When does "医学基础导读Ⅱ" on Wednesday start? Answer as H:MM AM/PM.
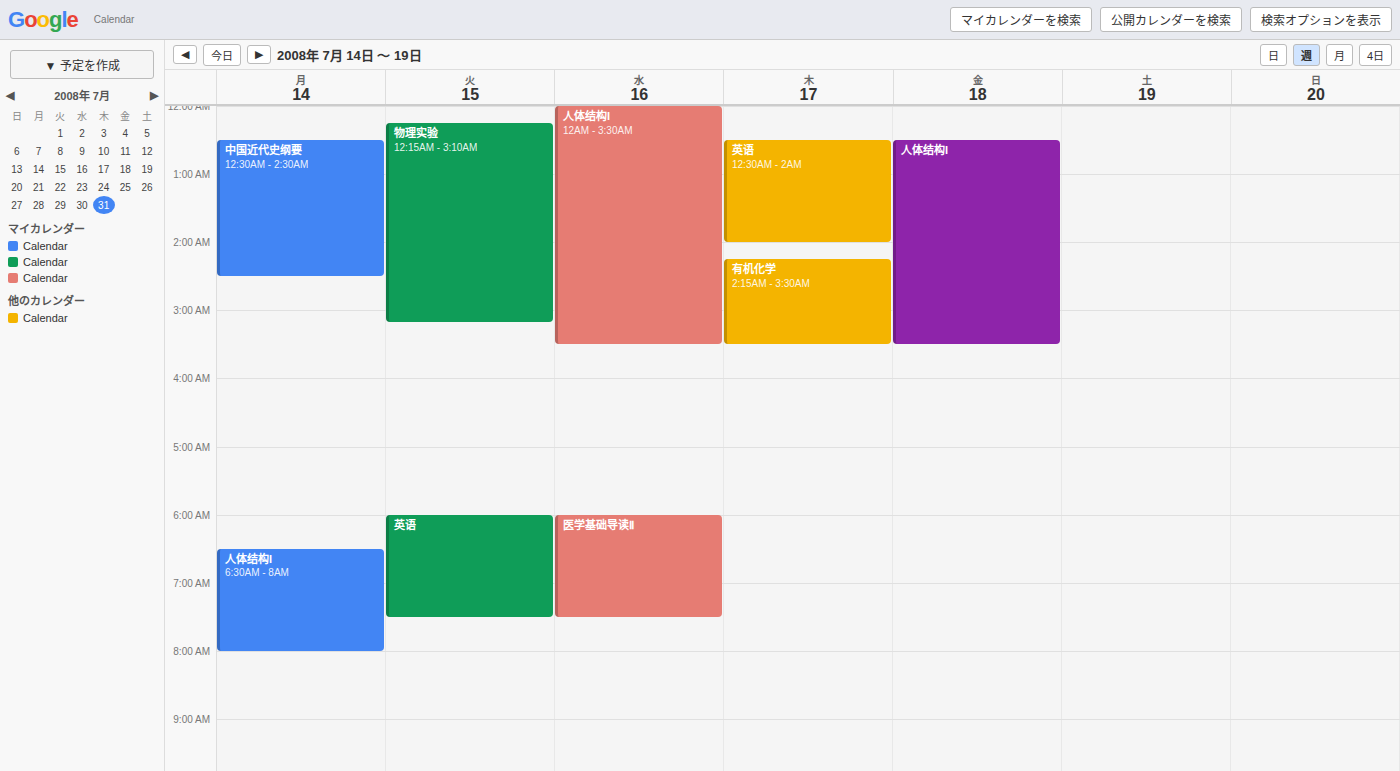
6:00 AM